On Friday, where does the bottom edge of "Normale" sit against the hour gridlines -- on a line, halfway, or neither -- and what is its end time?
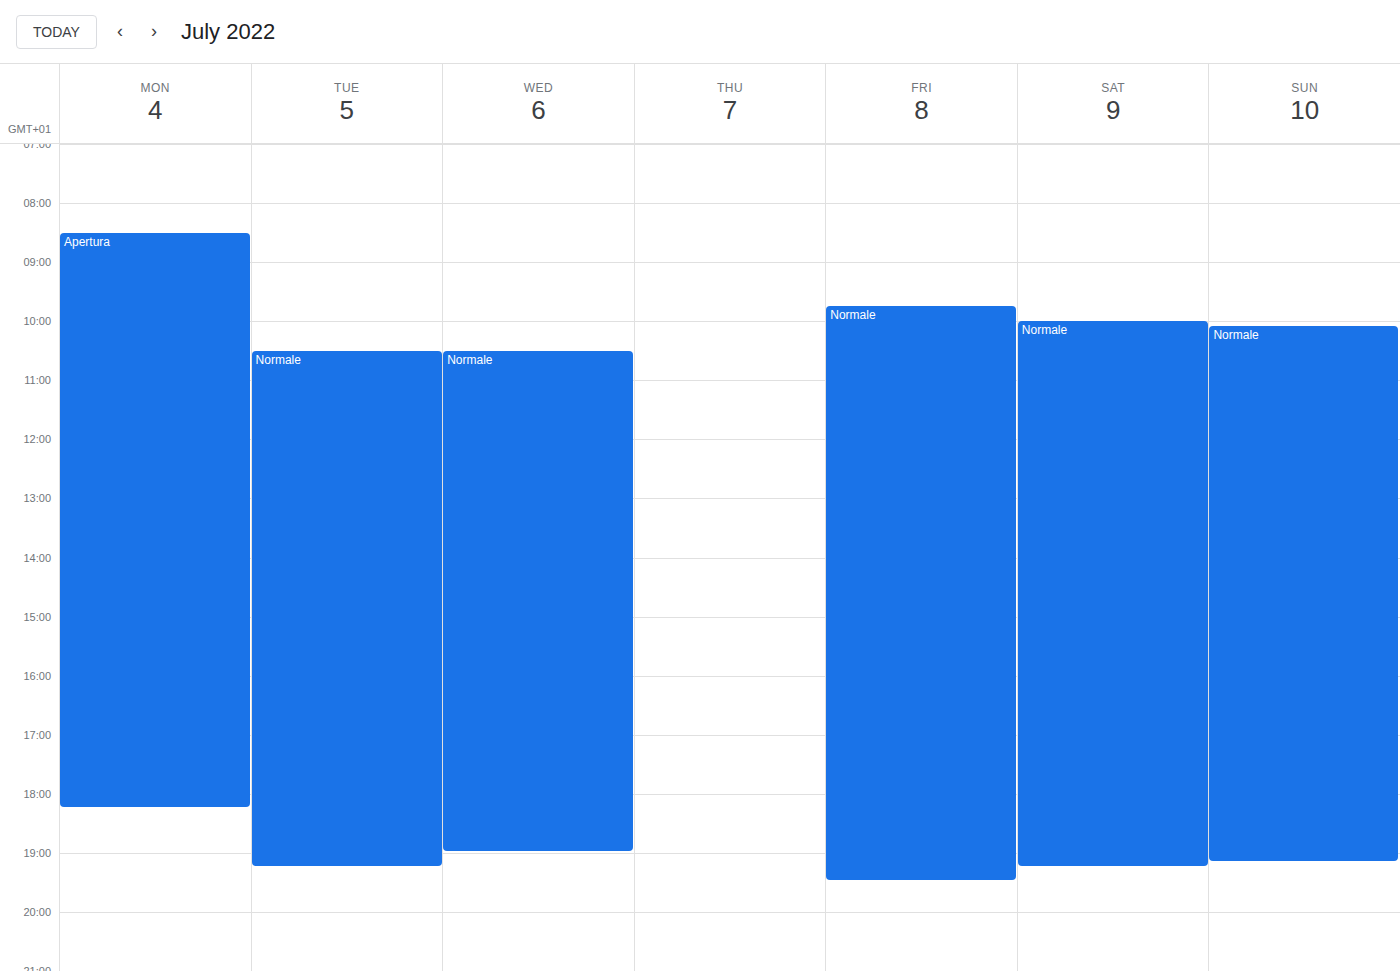
7:30 PM -- halfway between the 7 PM and 8 PM lines.